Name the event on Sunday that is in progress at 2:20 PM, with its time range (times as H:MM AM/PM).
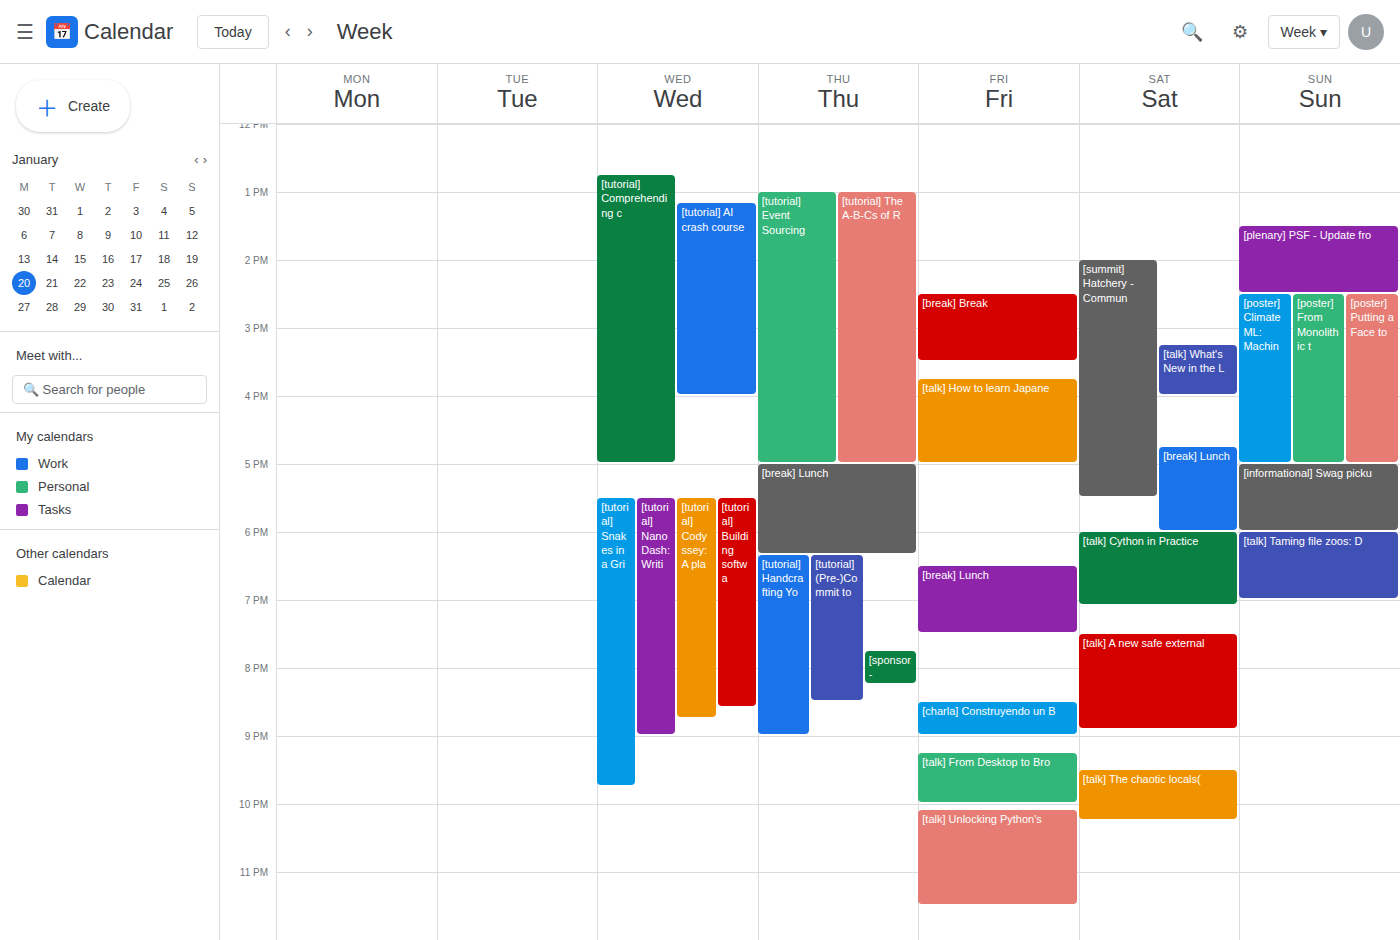
"[plenary] PSF - Update fro", 1:30 PM to 2:30 PM